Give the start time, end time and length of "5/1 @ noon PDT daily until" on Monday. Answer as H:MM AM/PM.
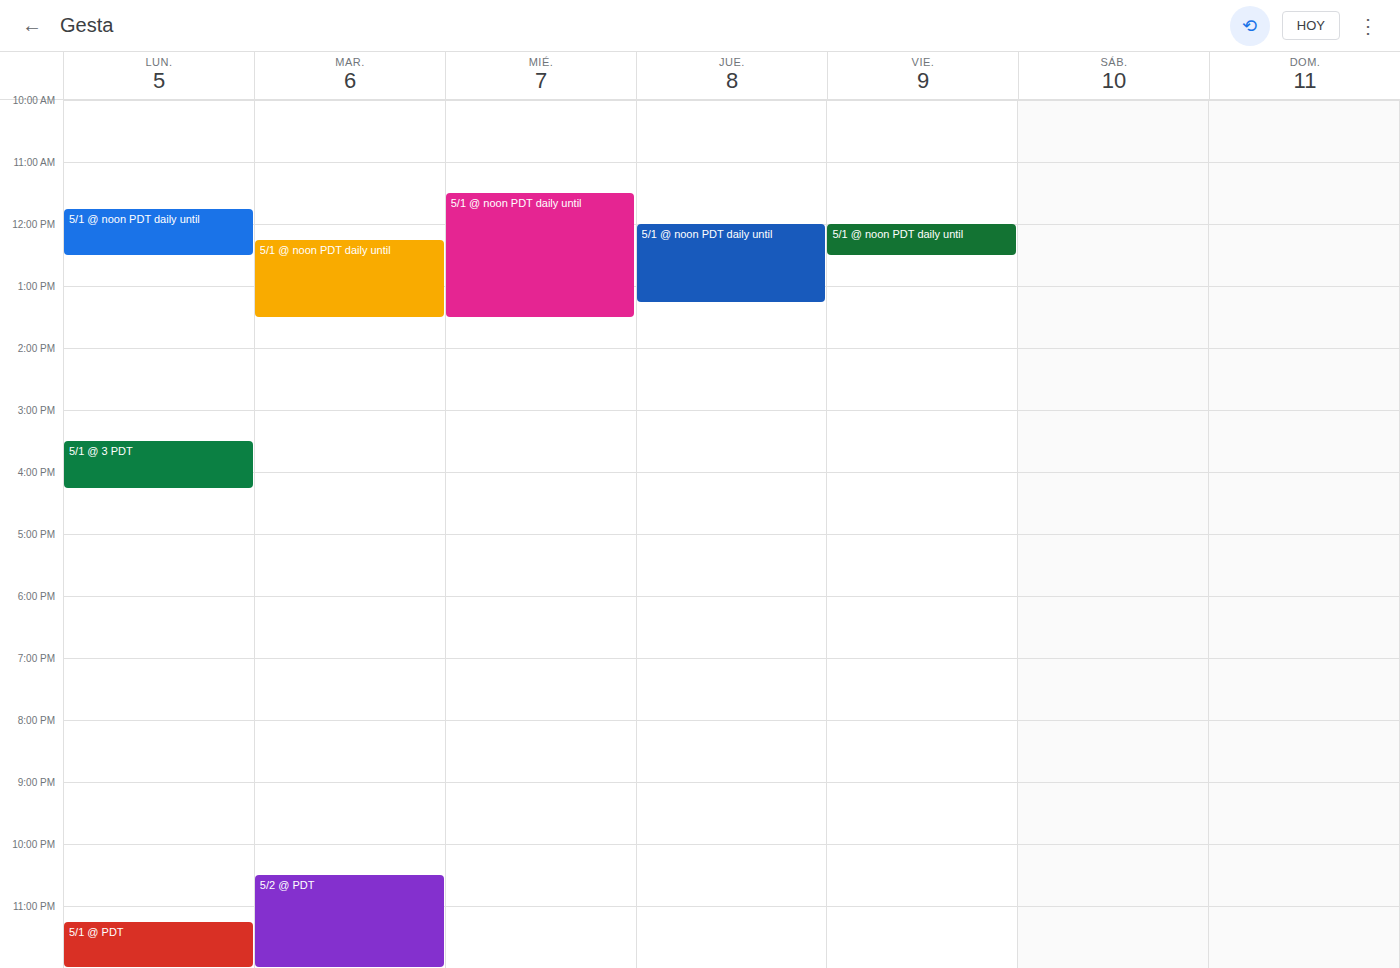
11:45 AM to 12:30 PM, 45 minutes